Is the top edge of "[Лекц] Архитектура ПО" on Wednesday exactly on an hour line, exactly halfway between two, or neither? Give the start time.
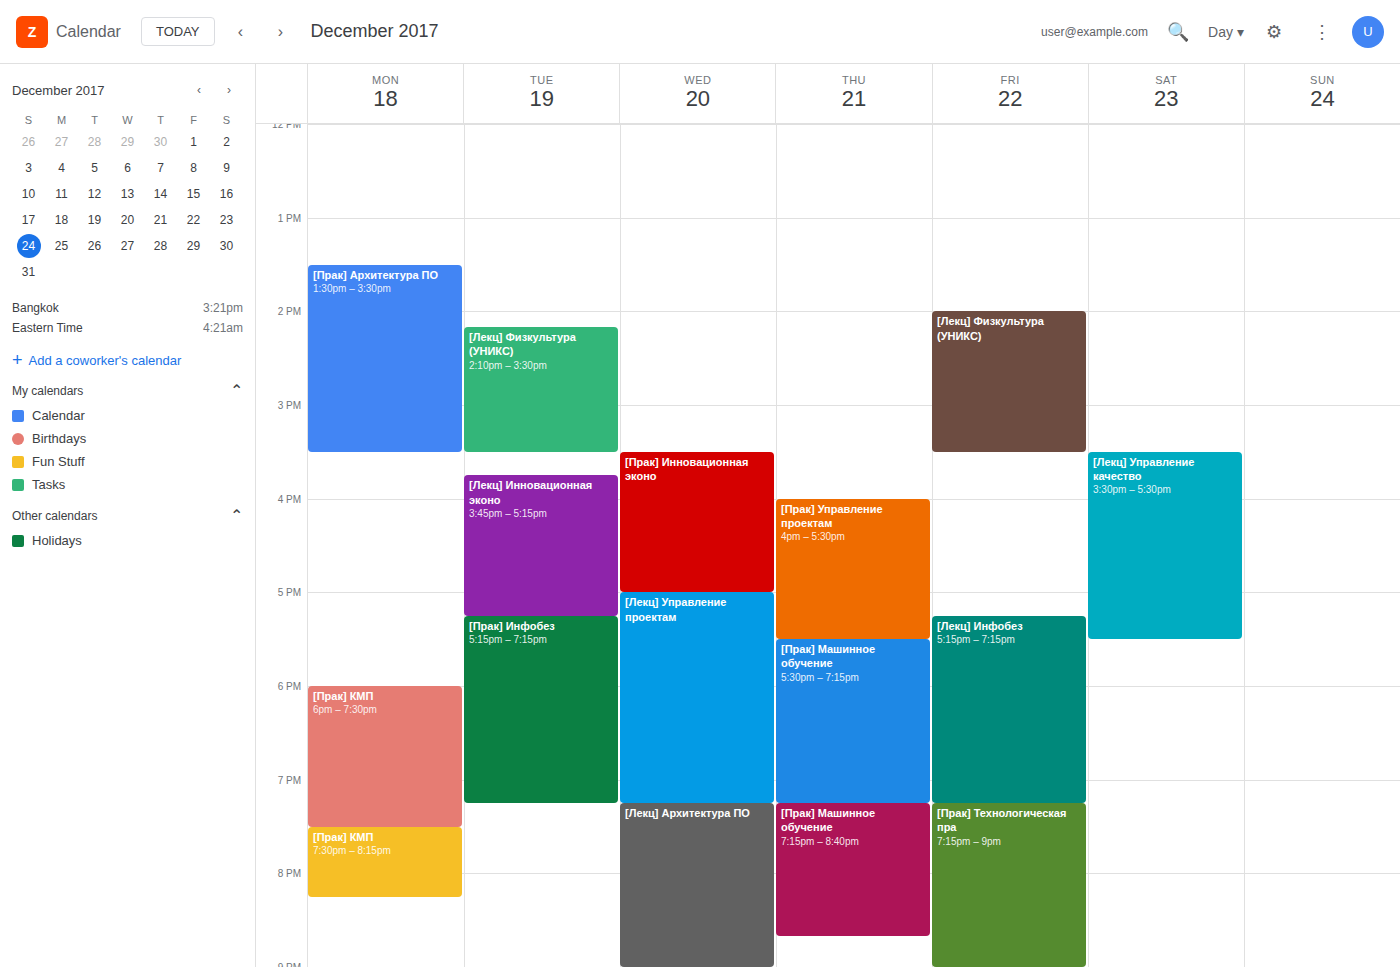
7:15 PM -- neither: a quarter of the way from the 7 PM line to the 8 PM line.